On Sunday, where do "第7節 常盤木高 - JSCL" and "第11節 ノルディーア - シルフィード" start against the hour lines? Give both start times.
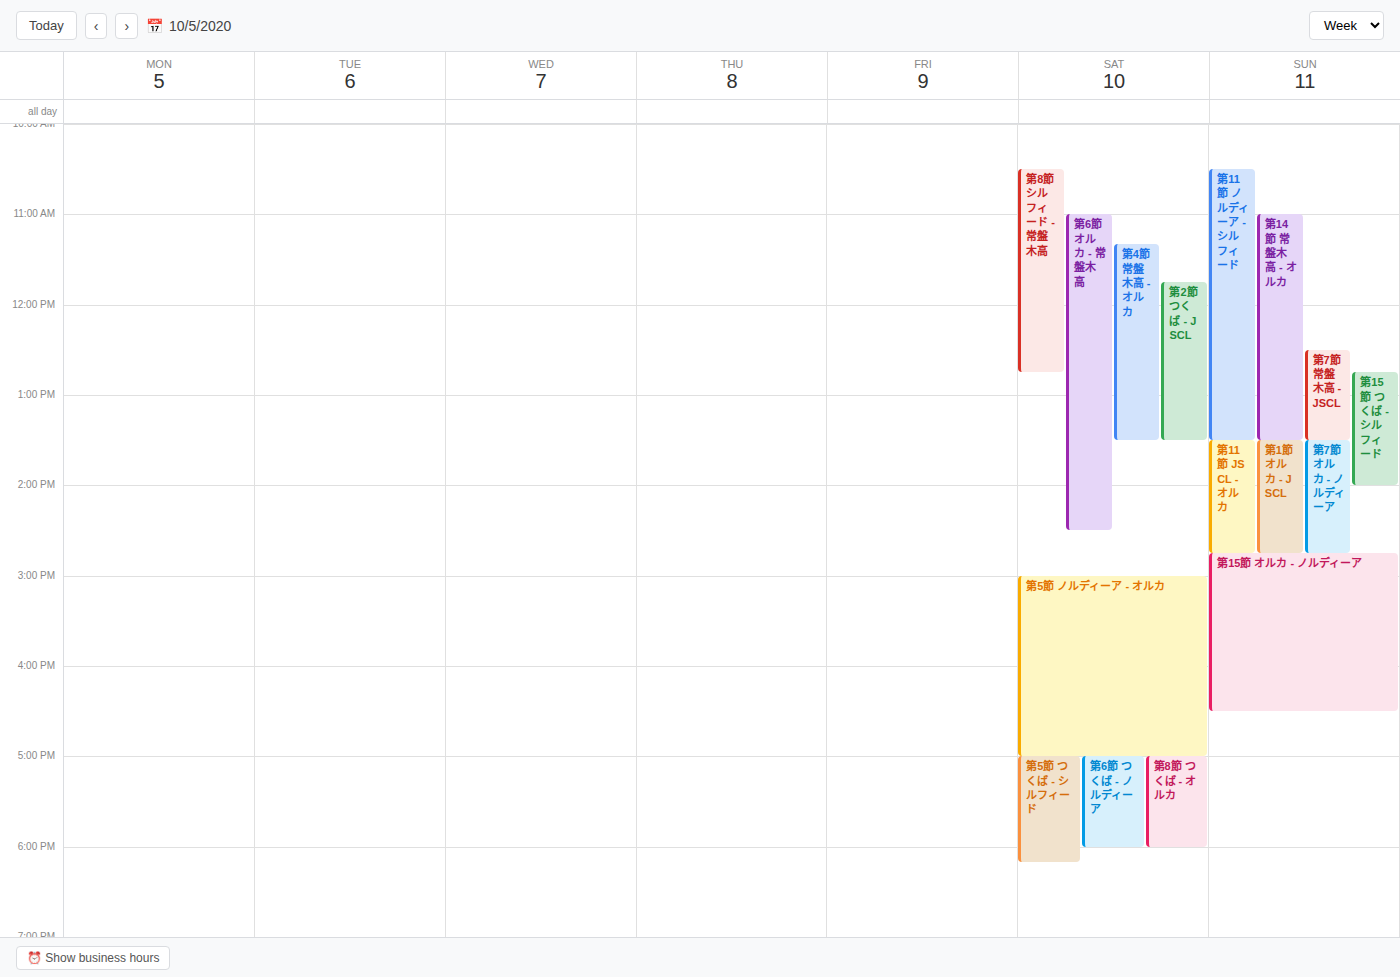
"第7節 常盤木高 - JSCL": 12:30 PM, halfway between the 12 PM and 1 PM lines. "第11節 ノルディーア - シルフィード": 10:30 AM, halfway between the 10 AM and 11 AM lines.